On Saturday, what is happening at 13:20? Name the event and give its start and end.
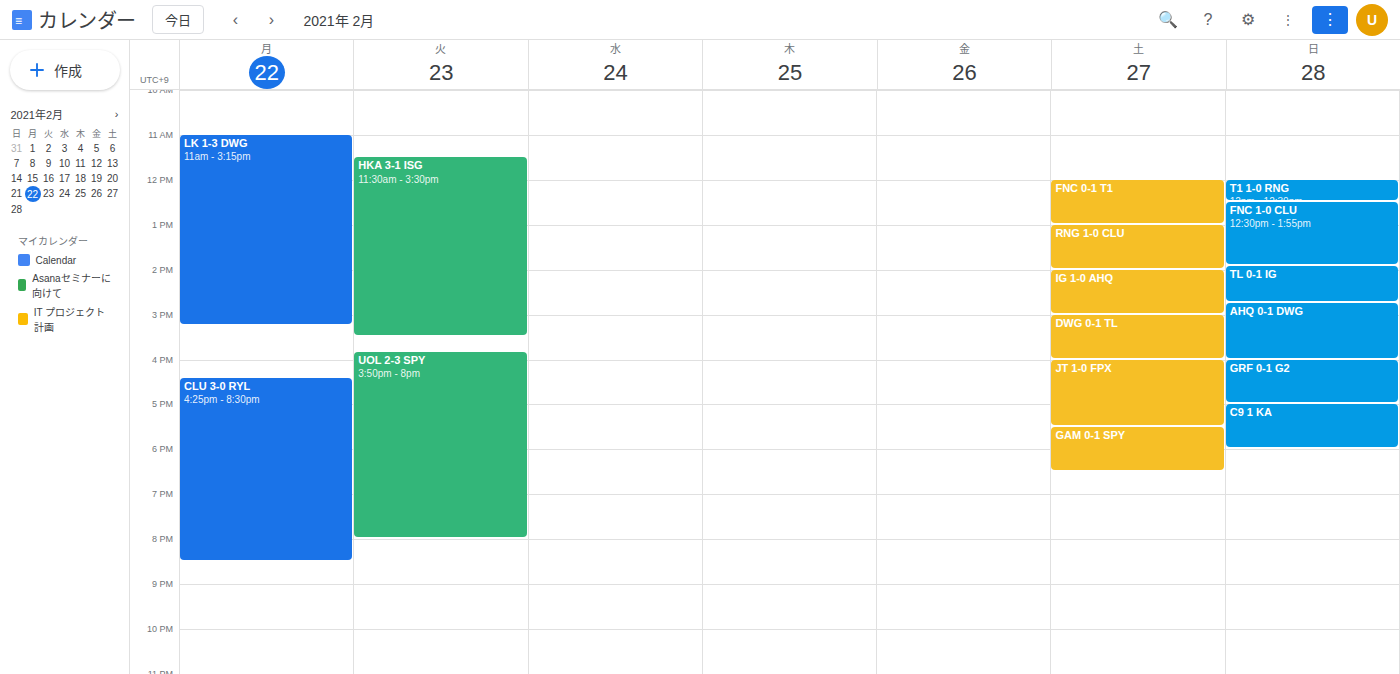
"RNG 1-0 CLU", 13:00 to 14:00